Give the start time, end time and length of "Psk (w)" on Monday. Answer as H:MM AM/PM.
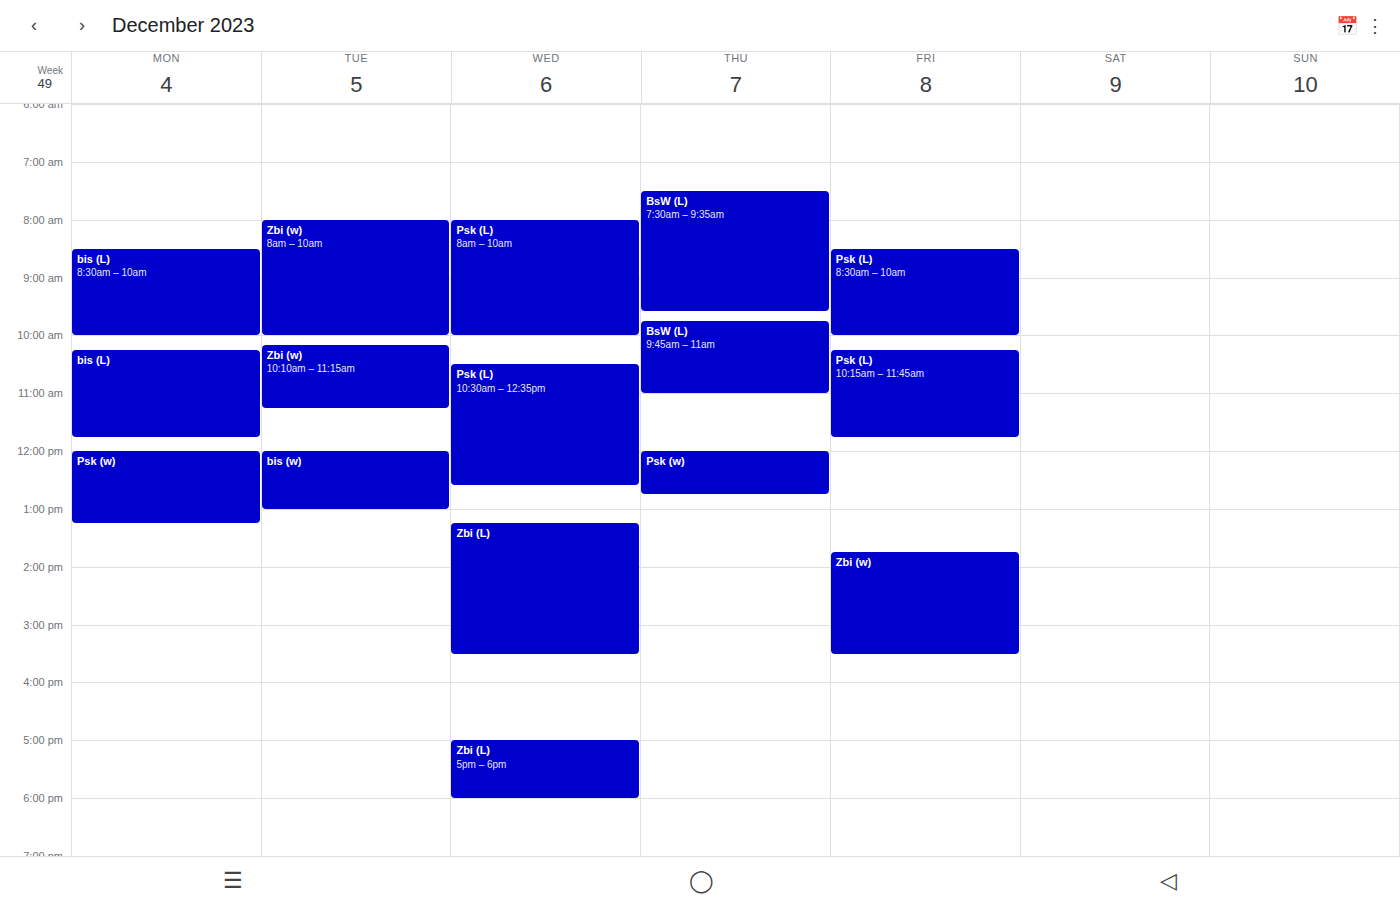
12:00 PM to 1:15 PM, 1 hour 15 minutes